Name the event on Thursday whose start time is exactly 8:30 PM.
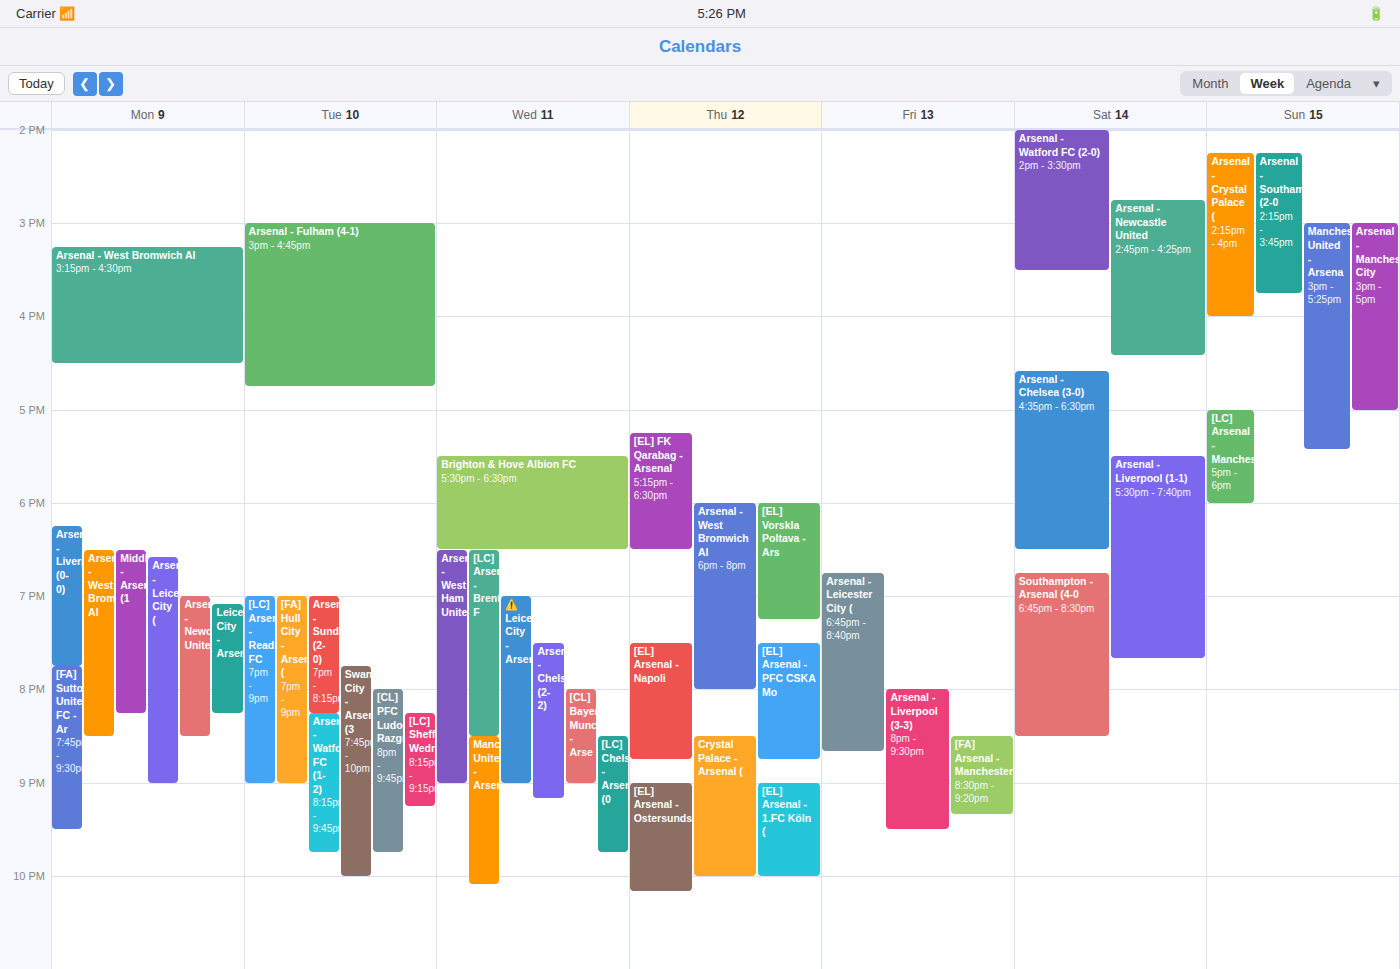
"Crystal Palace - Arsenal ("